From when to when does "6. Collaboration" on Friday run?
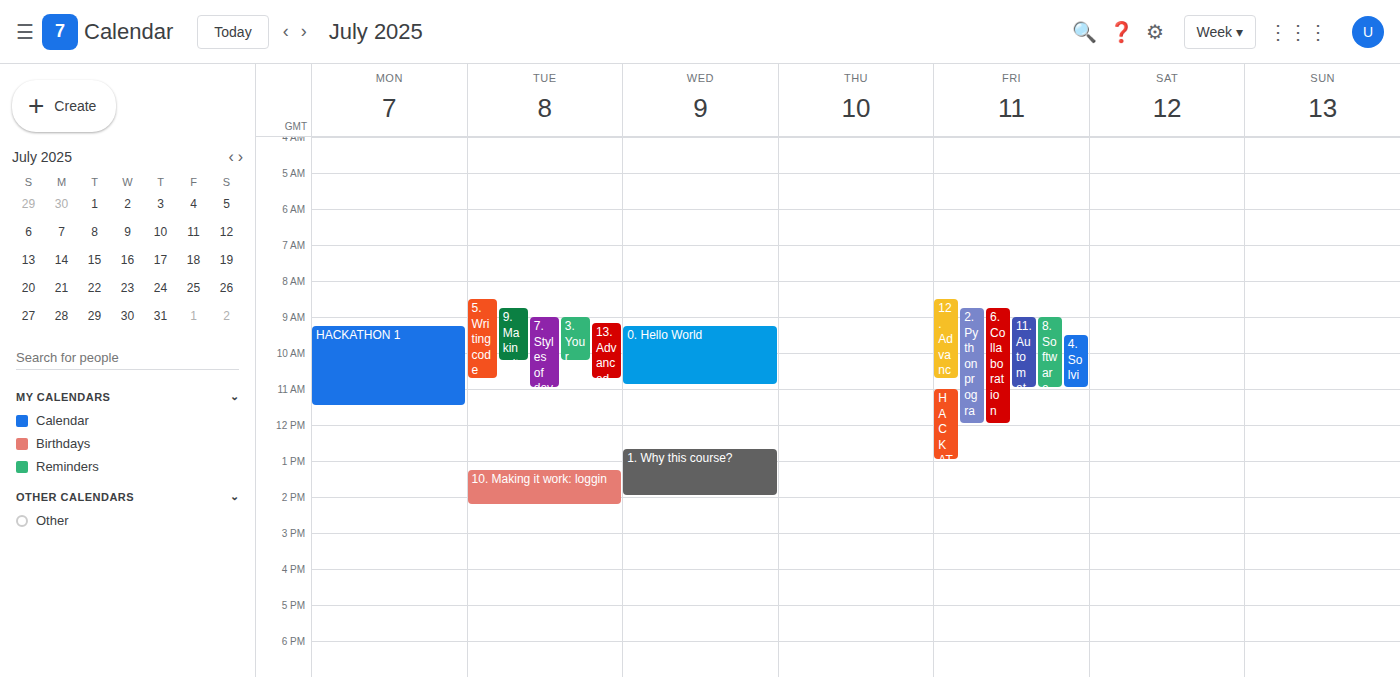
8:45 AM to 12:00 PM